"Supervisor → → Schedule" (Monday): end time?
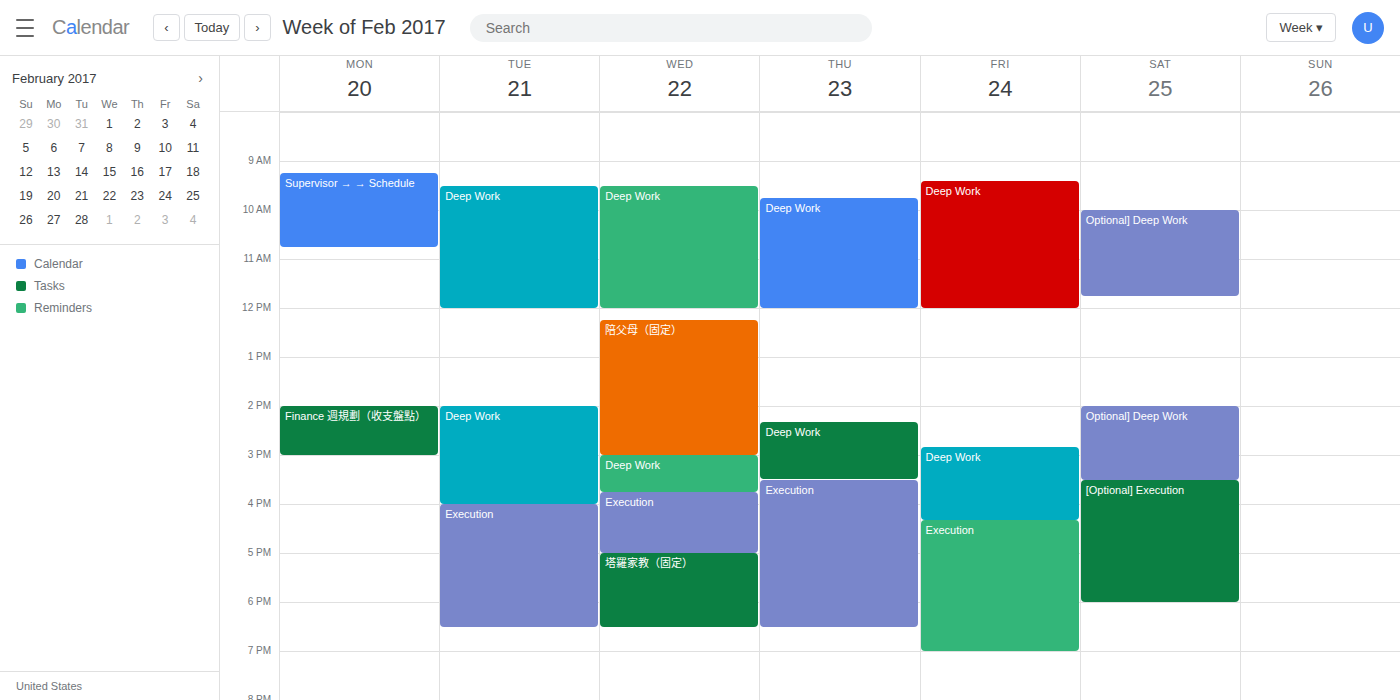
10:45 AM